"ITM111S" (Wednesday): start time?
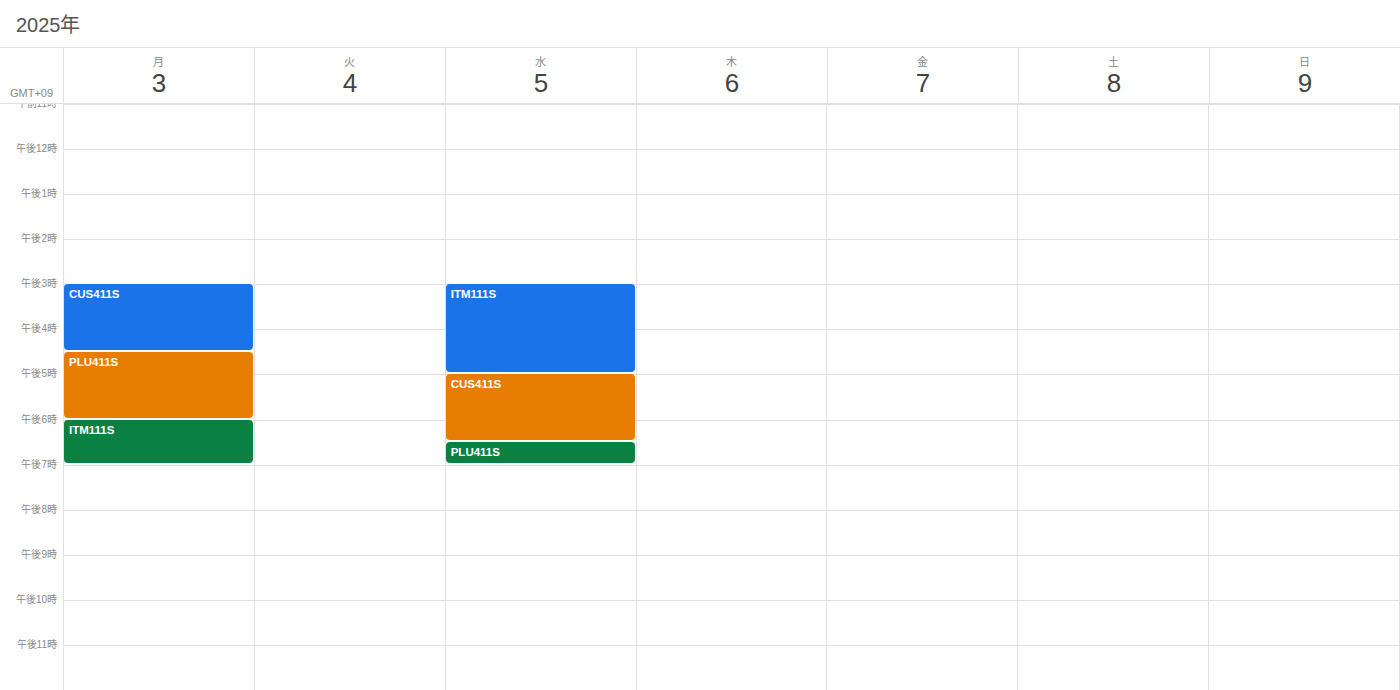
3:00 PM